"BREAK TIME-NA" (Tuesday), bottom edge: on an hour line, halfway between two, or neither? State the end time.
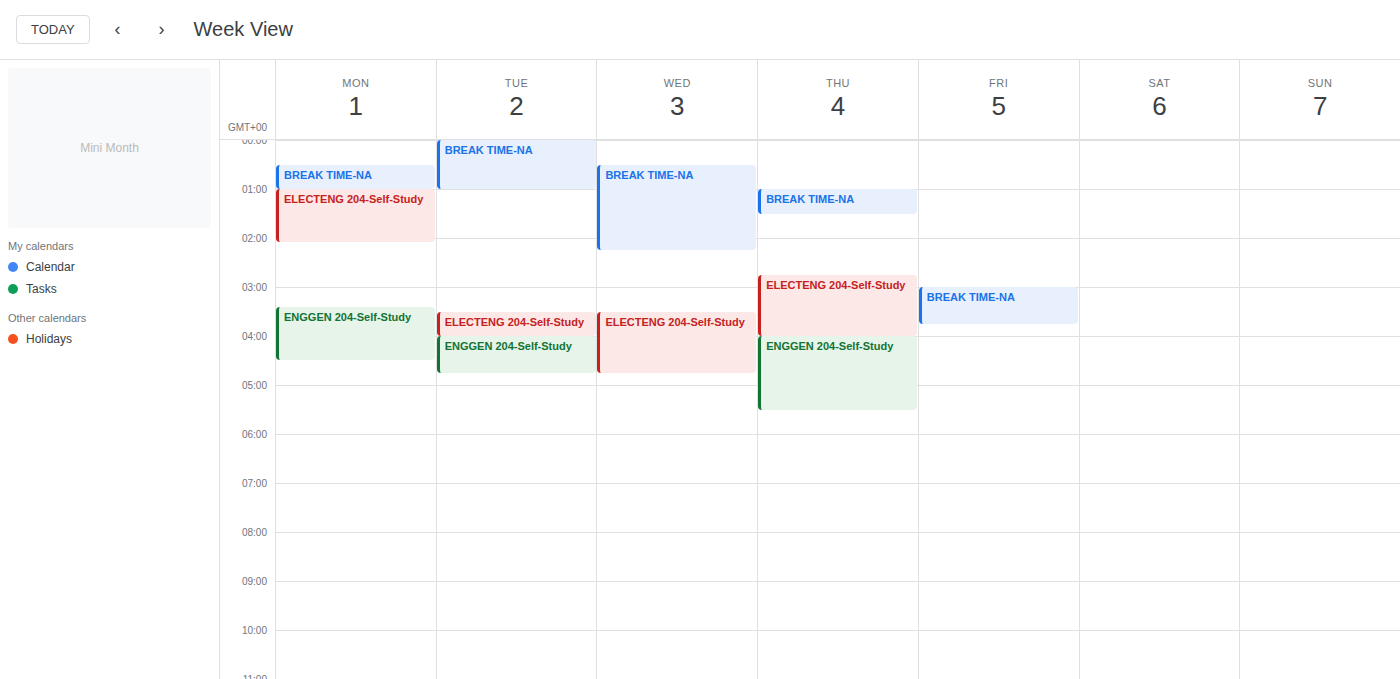
1:00 AM -- exactly on the 1 AM line.